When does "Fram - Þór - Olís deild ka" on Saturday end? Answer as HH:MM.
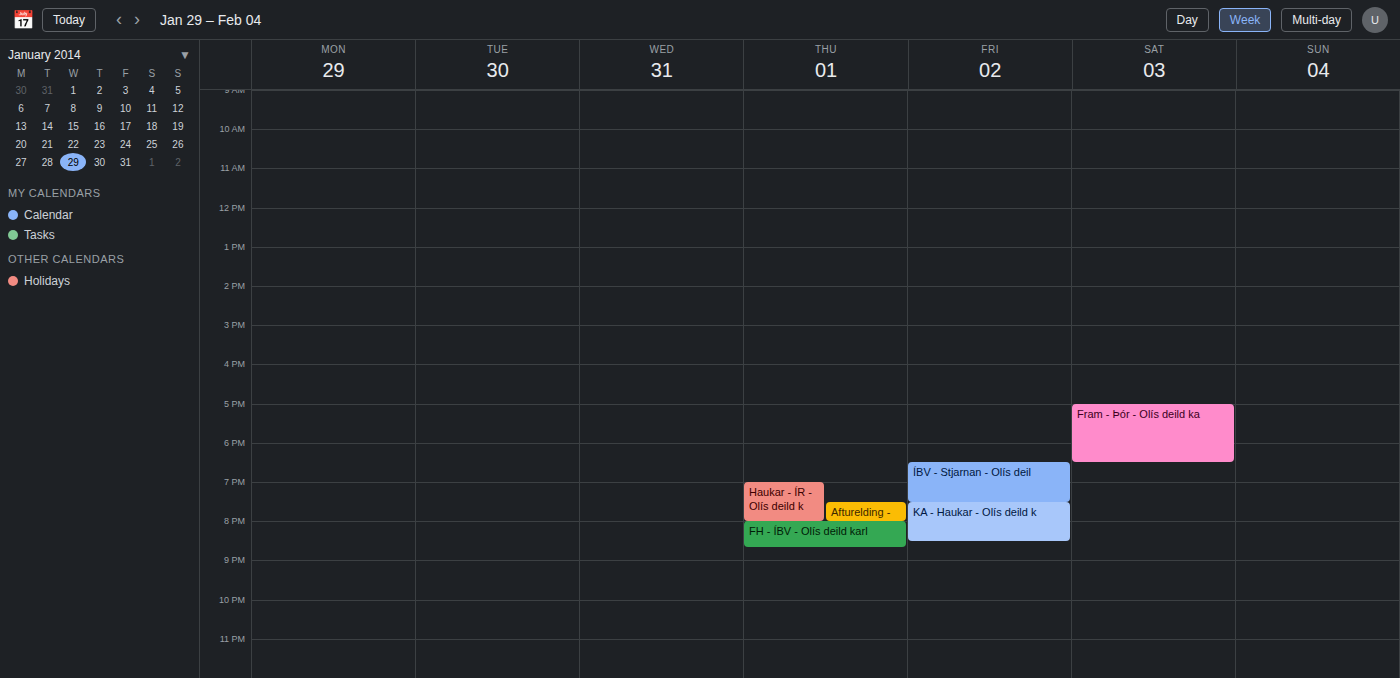
18:30